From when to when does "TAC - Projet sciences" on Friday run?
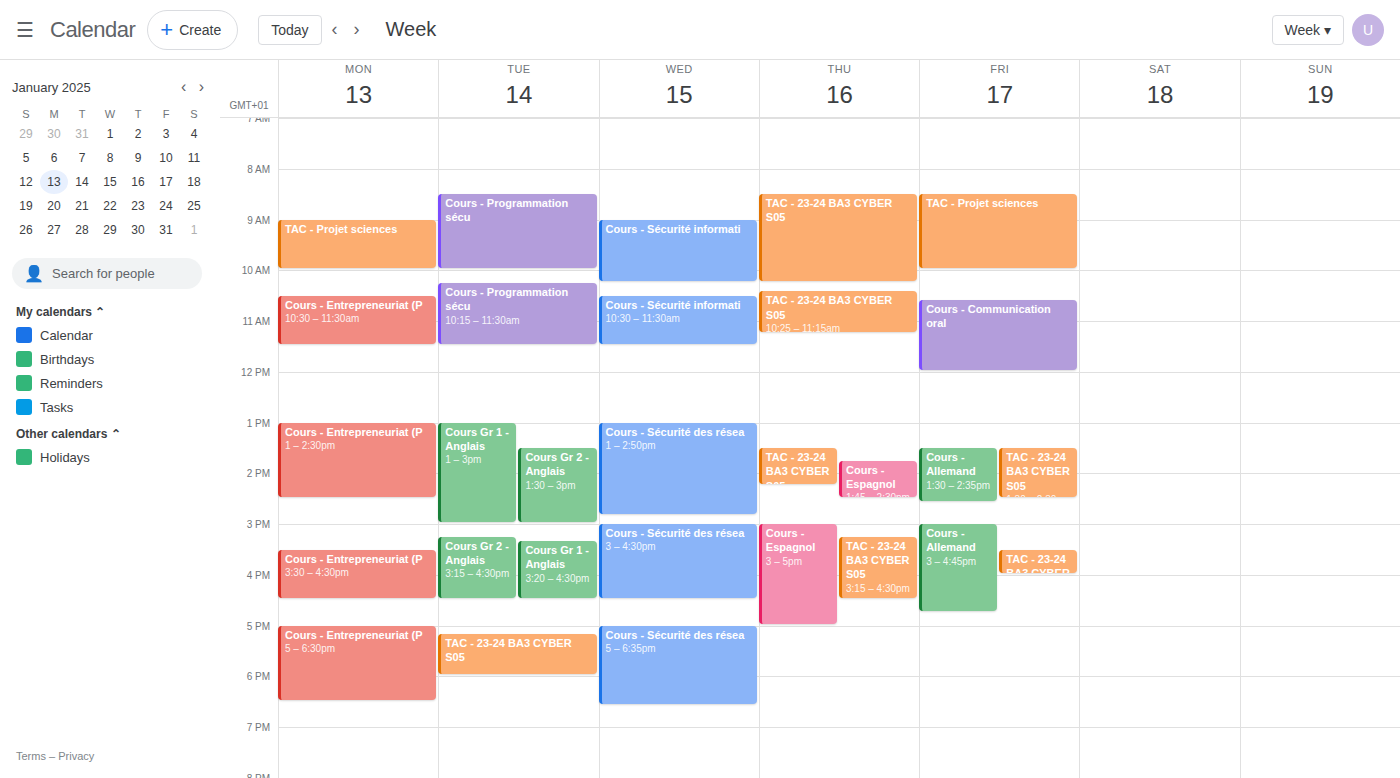
8:30 AM to 10:00 AM